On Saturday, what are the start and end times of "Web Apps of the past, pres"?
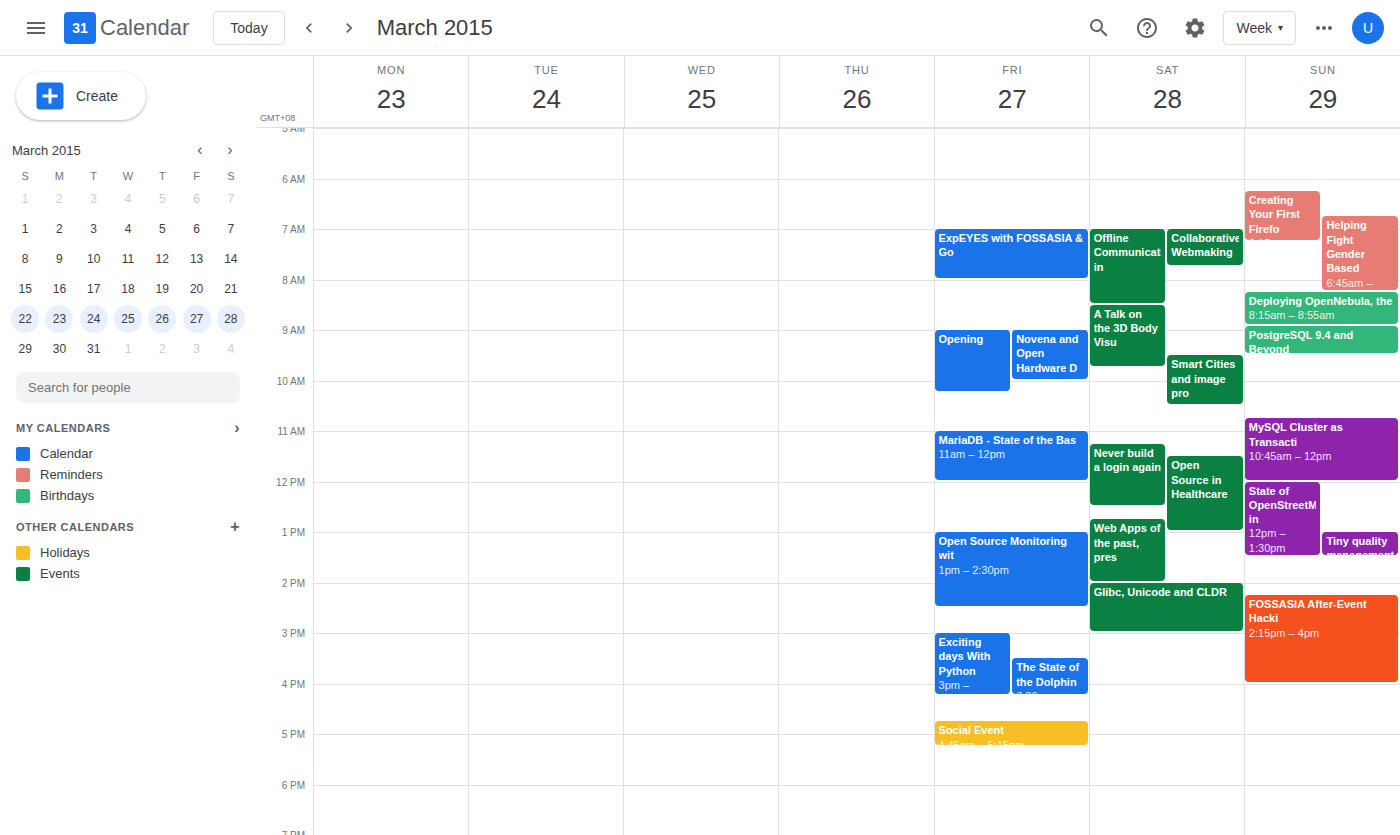
12:45 PM to 2:00 PM